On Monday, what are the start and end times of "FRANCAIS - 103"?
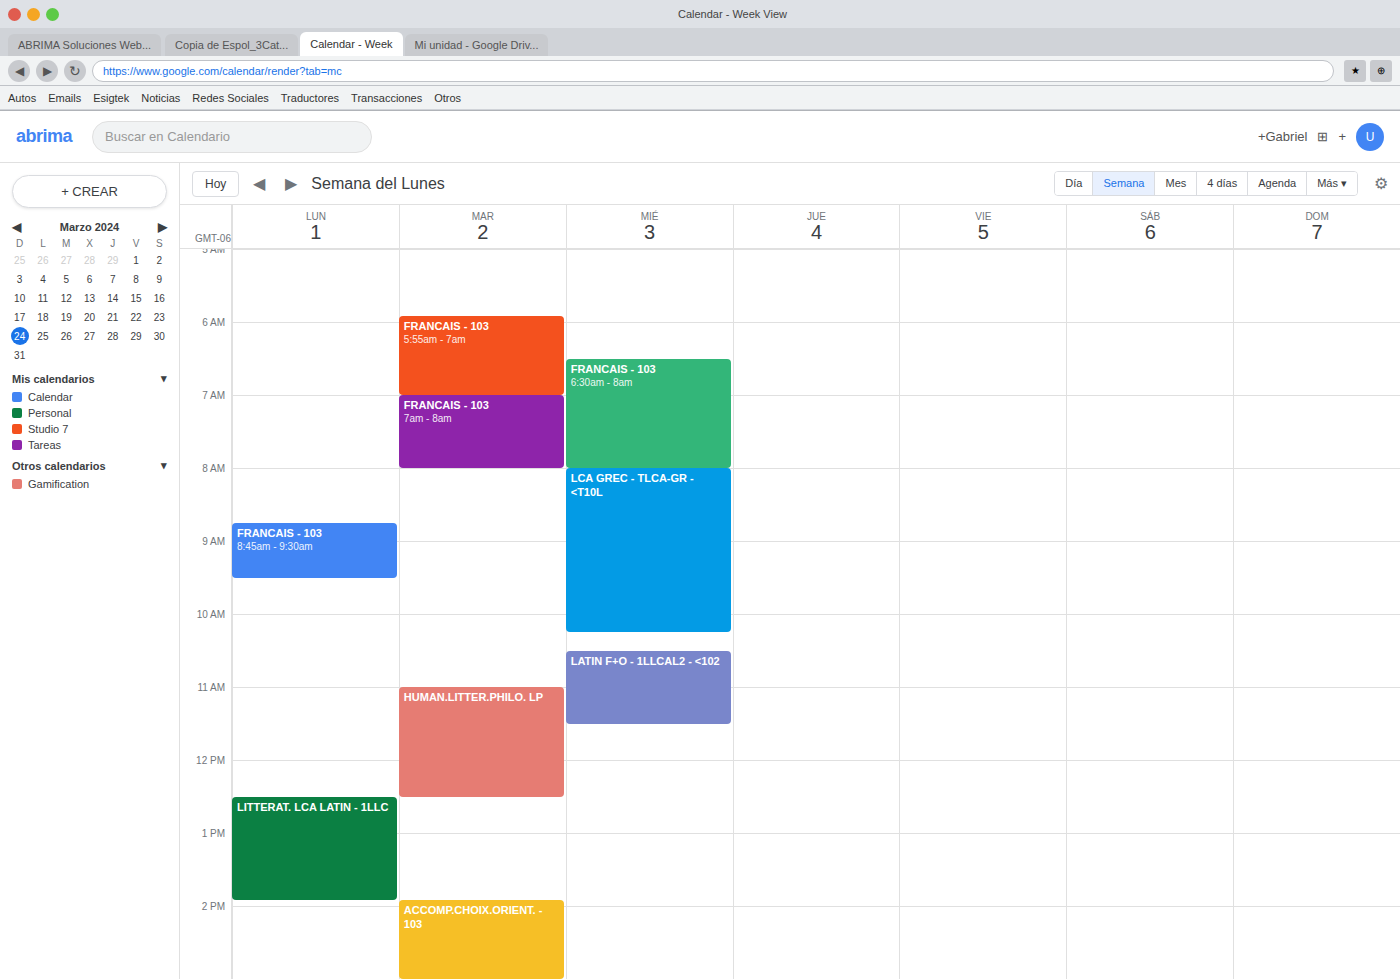
8:45 AM to 9:30 AM